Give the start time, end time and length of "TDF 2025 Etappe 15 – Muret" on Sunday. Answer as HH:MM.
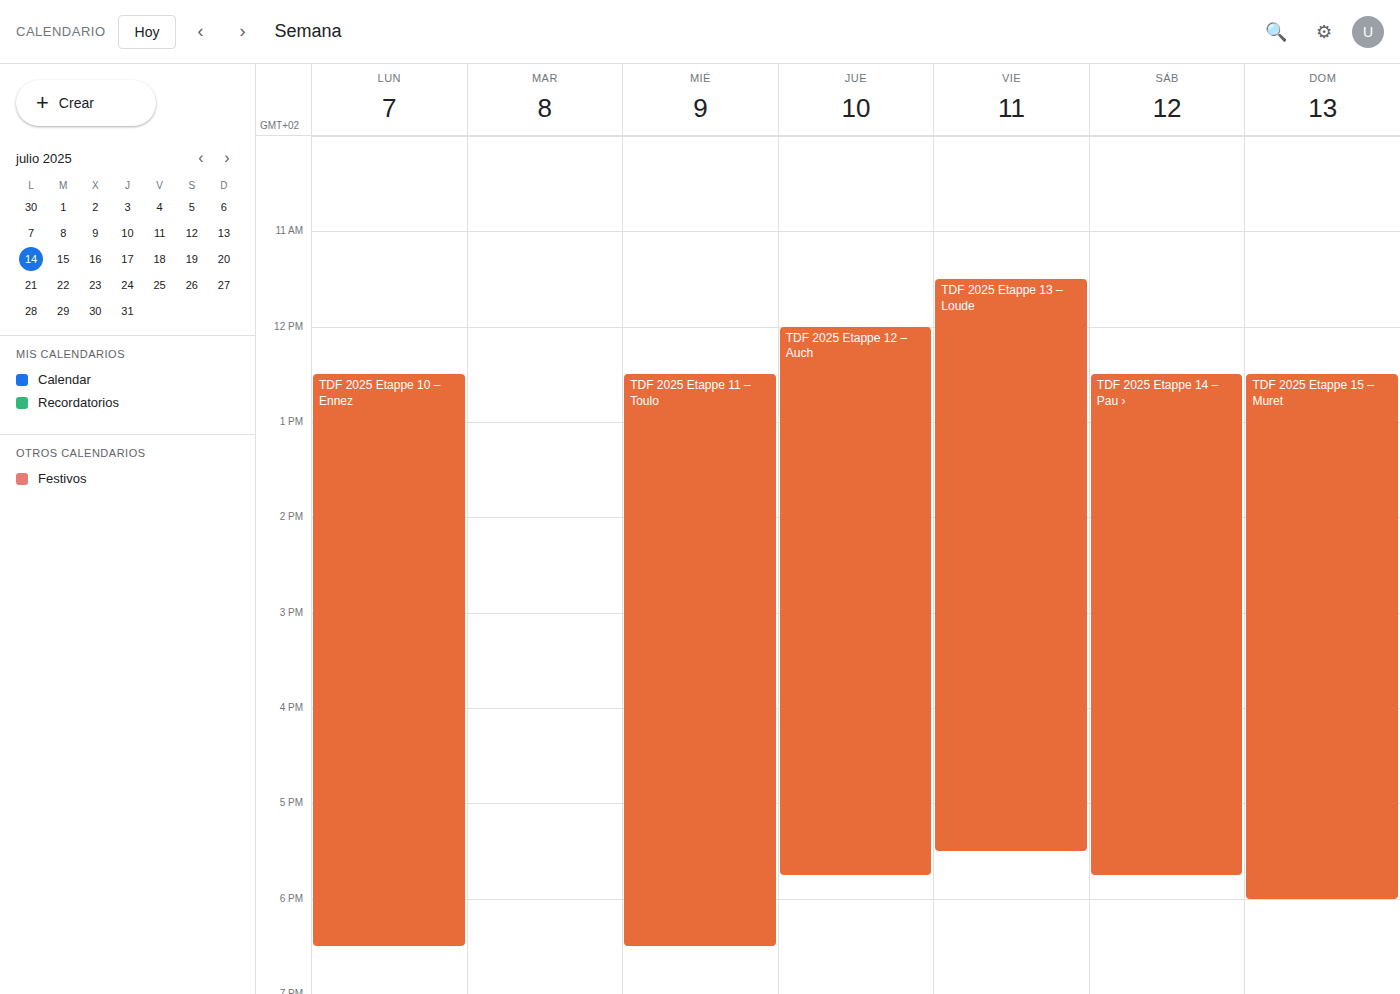
12:30 to 18:00, 5 hours 30 minutes